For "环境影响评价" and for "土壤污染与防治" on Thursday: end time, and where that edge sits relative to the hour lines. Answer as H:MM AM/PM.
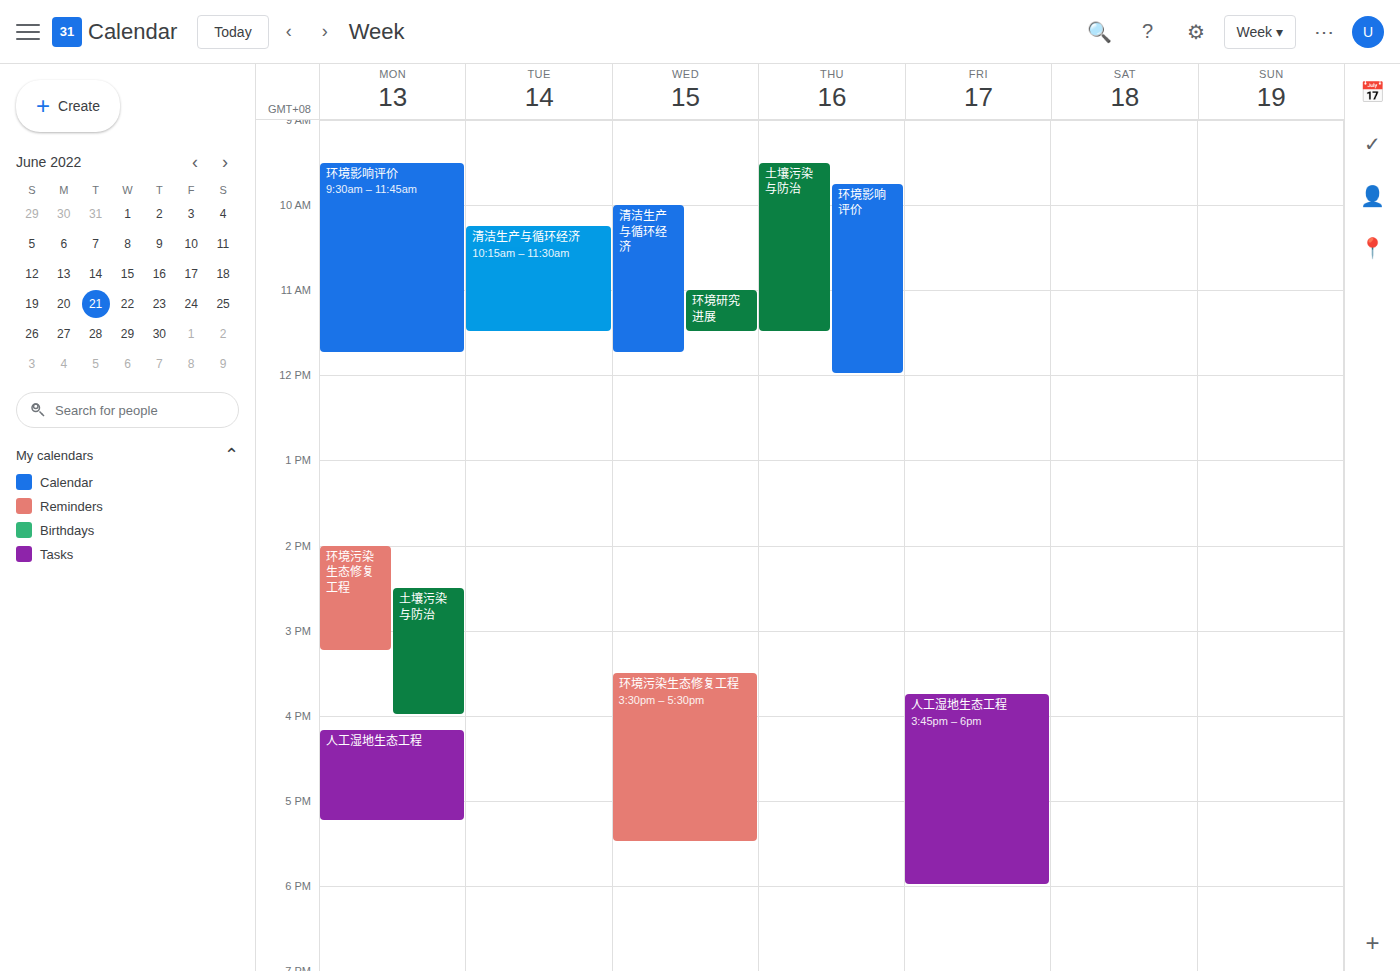
"环境影响评价": 12:00 PM, exactly on the 12 PM line. "土壤污染与防治": 11:30 AM, halfway between the 11 AM and 12 PM lines.